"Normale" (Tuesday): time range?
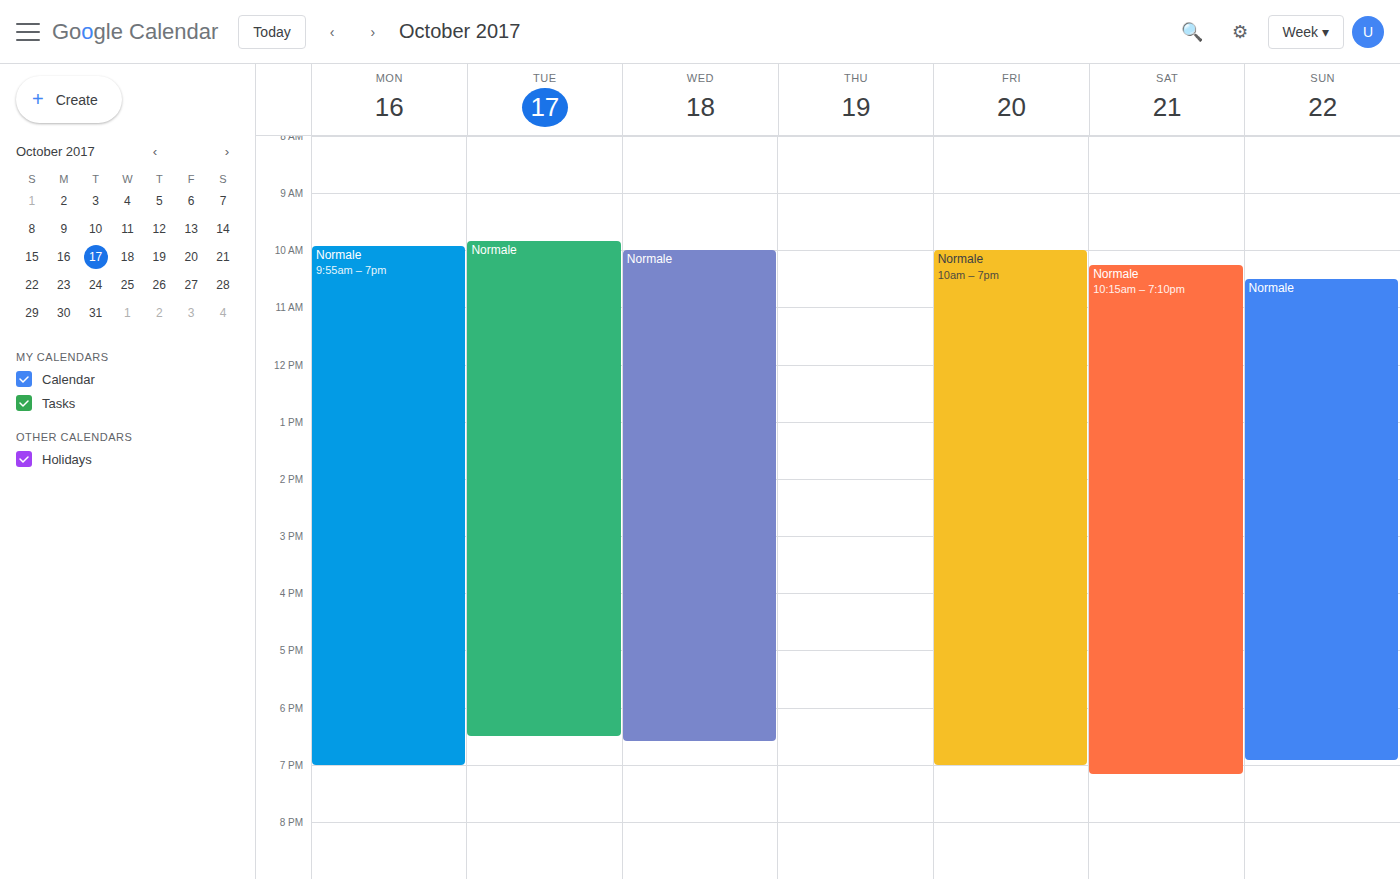
09:50 to 18:30